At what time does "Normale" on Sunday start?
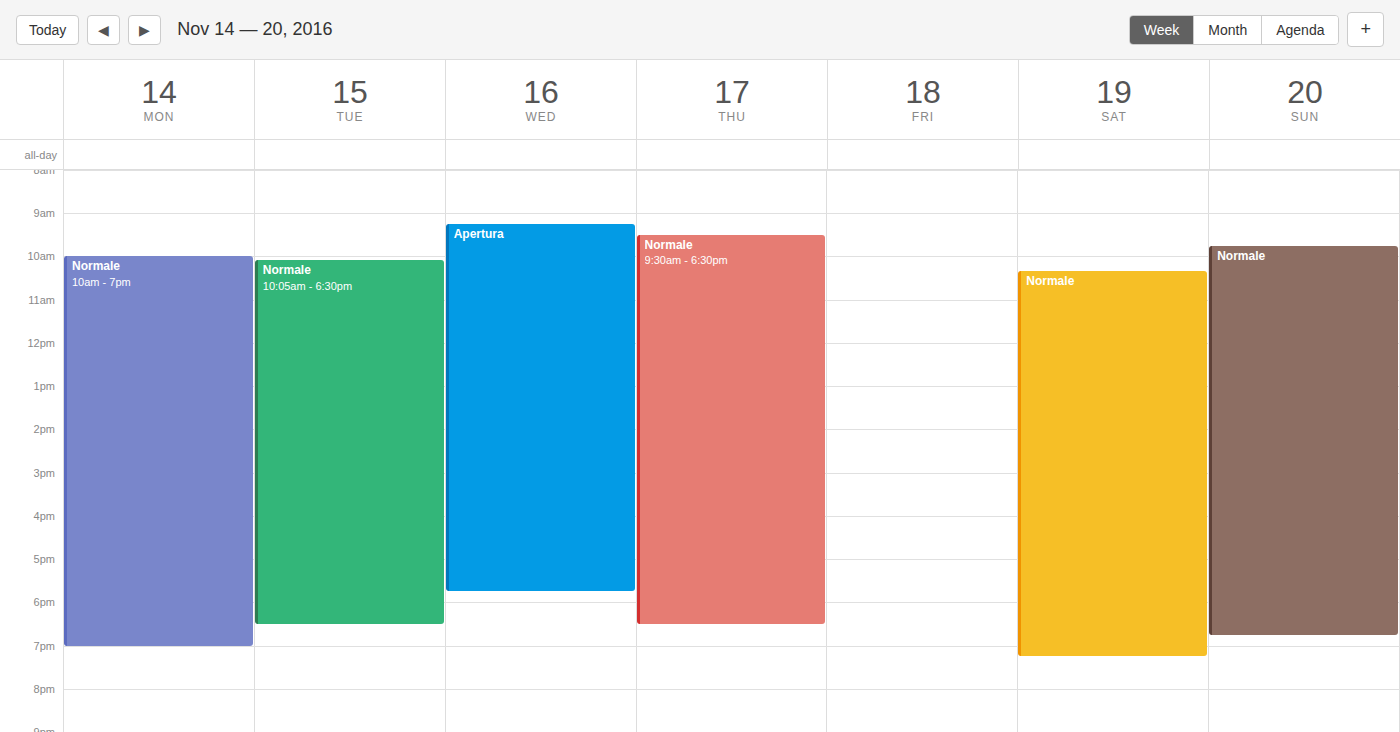
9:45 AM